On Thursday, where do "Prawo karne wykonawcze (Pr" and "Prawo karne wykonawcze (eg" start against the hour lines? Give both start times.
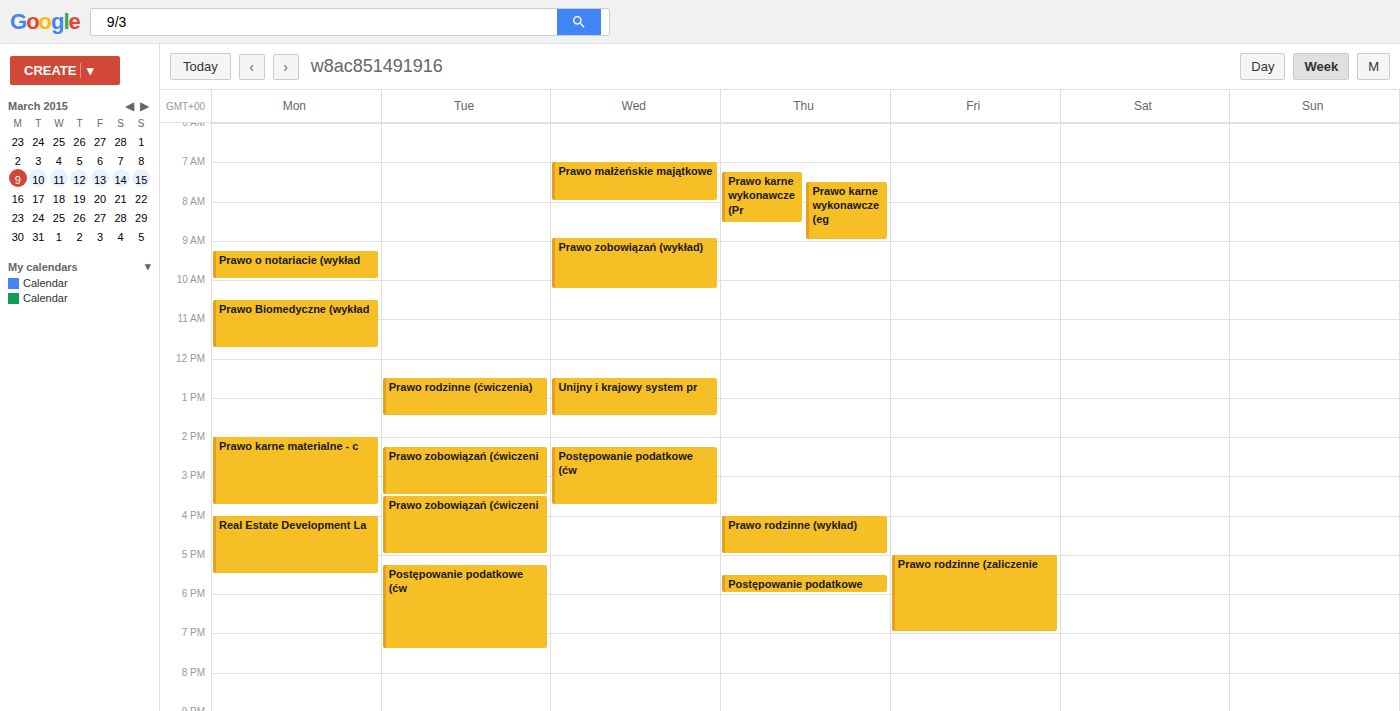
"Prawo karne wykonawcze (Pr": 7:15 AM, neither: a quarter of the way from the 7 AM line to the 8 AM line. "Prawo karne wykonawcze (eg": 7:30 AM, halfway between the 7 AM and 8 AM lines.